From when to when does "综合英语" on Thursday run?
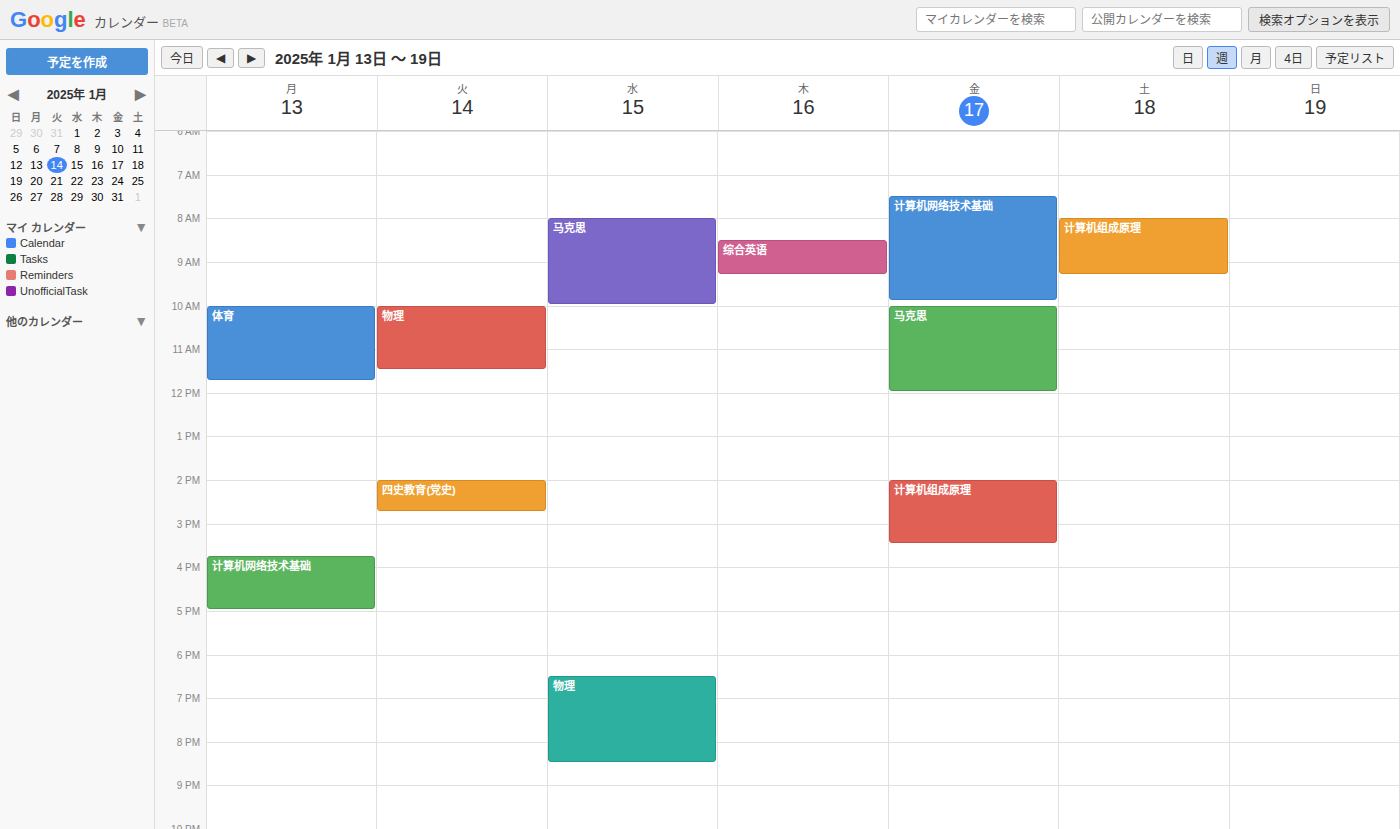
8:30 AM to 9:20 AM